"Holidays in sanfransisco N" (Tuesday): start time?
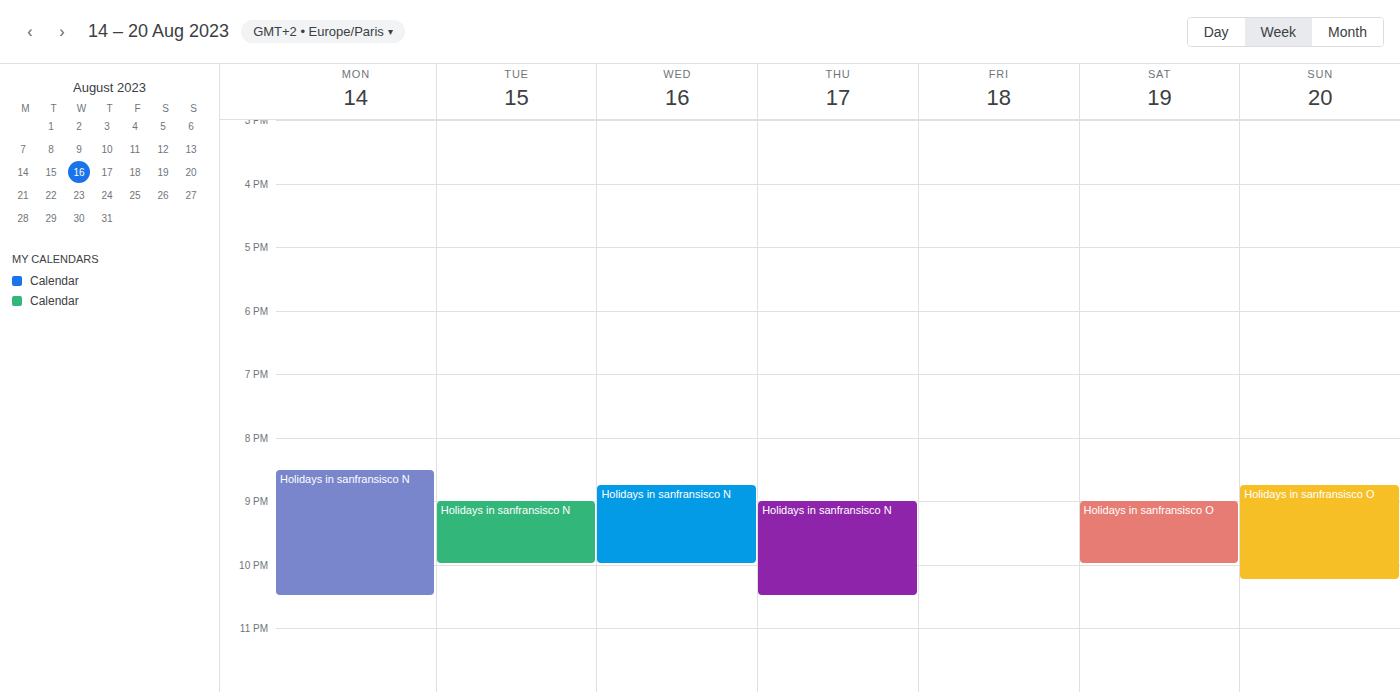
9:00 PM